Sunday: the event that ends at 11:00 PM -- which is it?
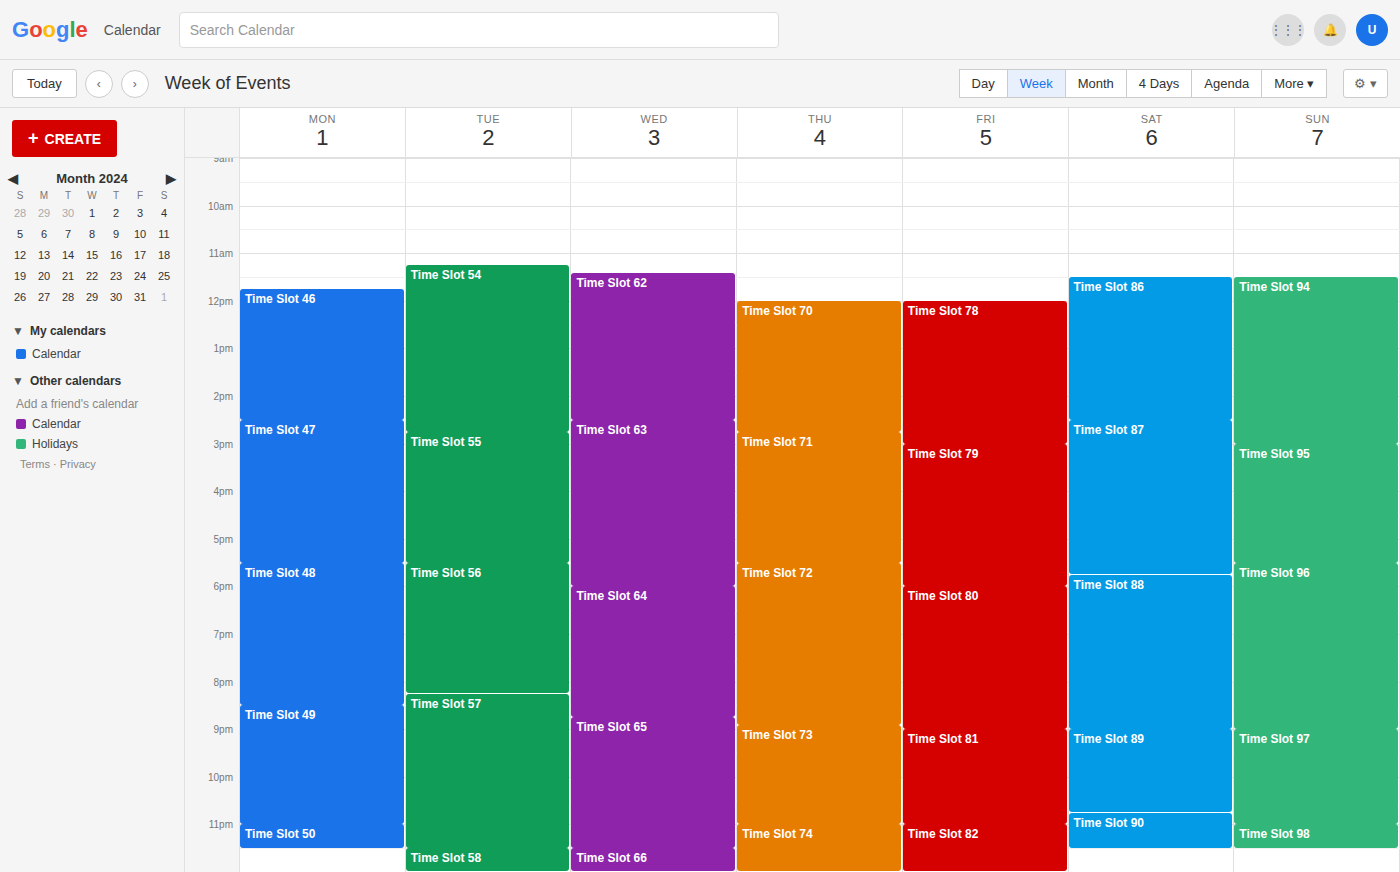
"Time Slot 97"